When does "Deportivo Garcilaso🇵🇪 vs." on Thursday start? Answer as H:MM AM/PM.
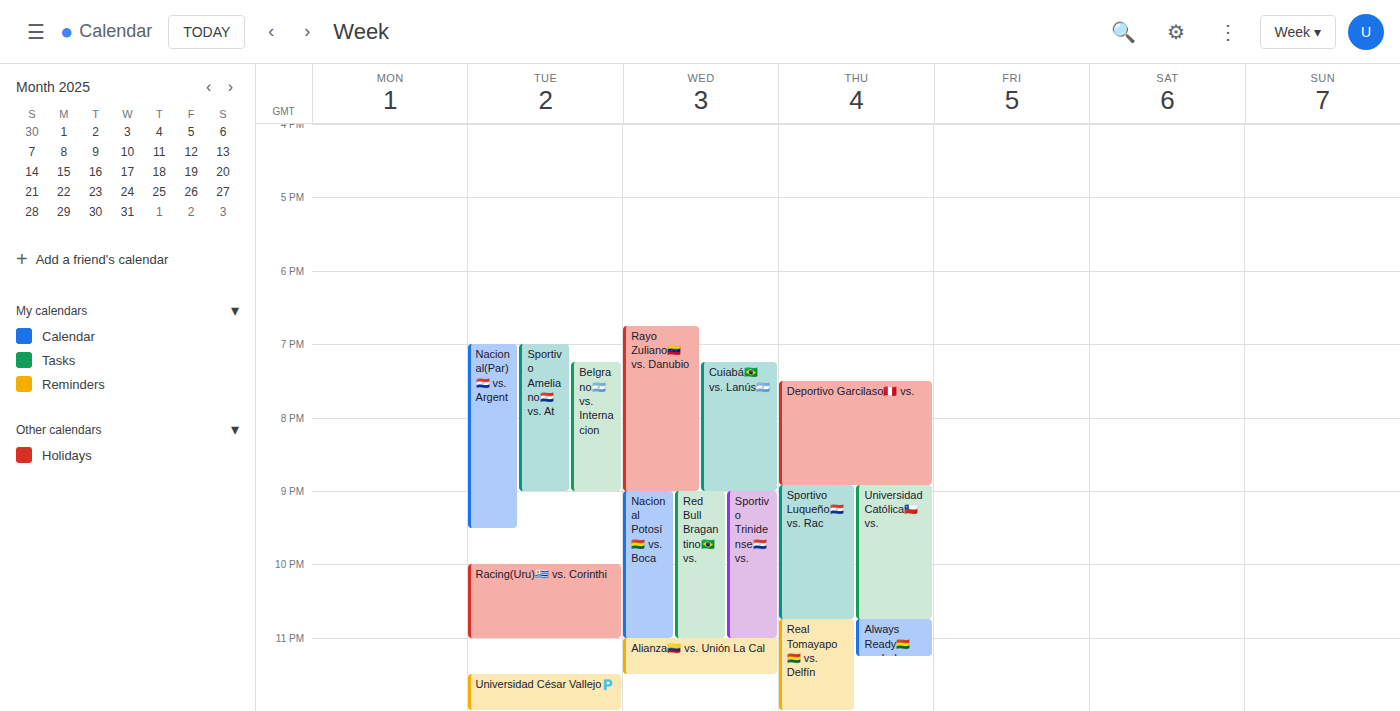
7:30 PM